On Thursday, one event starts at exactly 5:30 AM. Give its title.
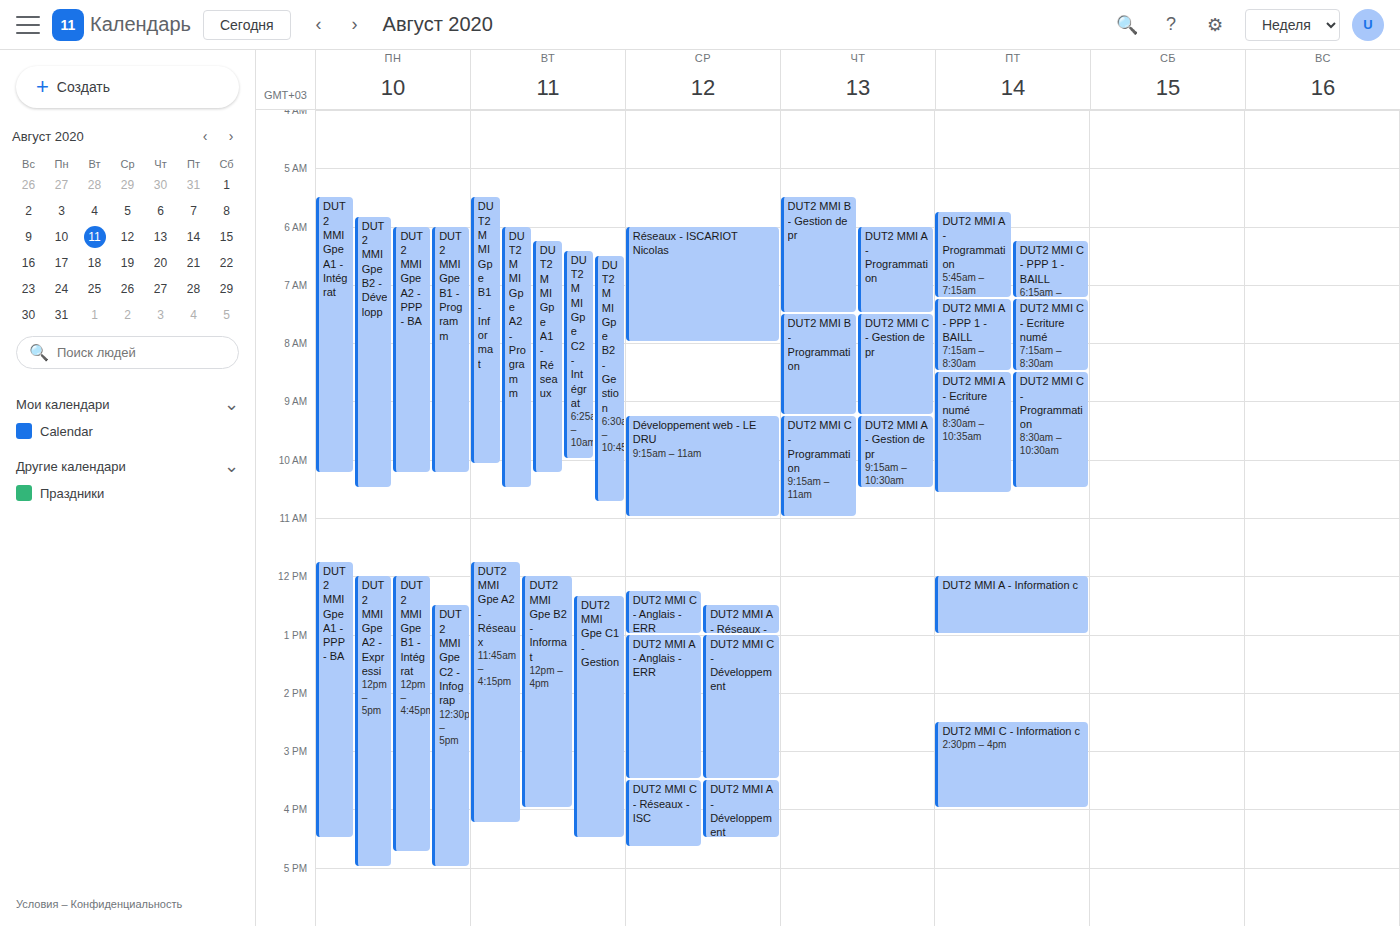
"DUT2 MMI B - Gestion de pr"